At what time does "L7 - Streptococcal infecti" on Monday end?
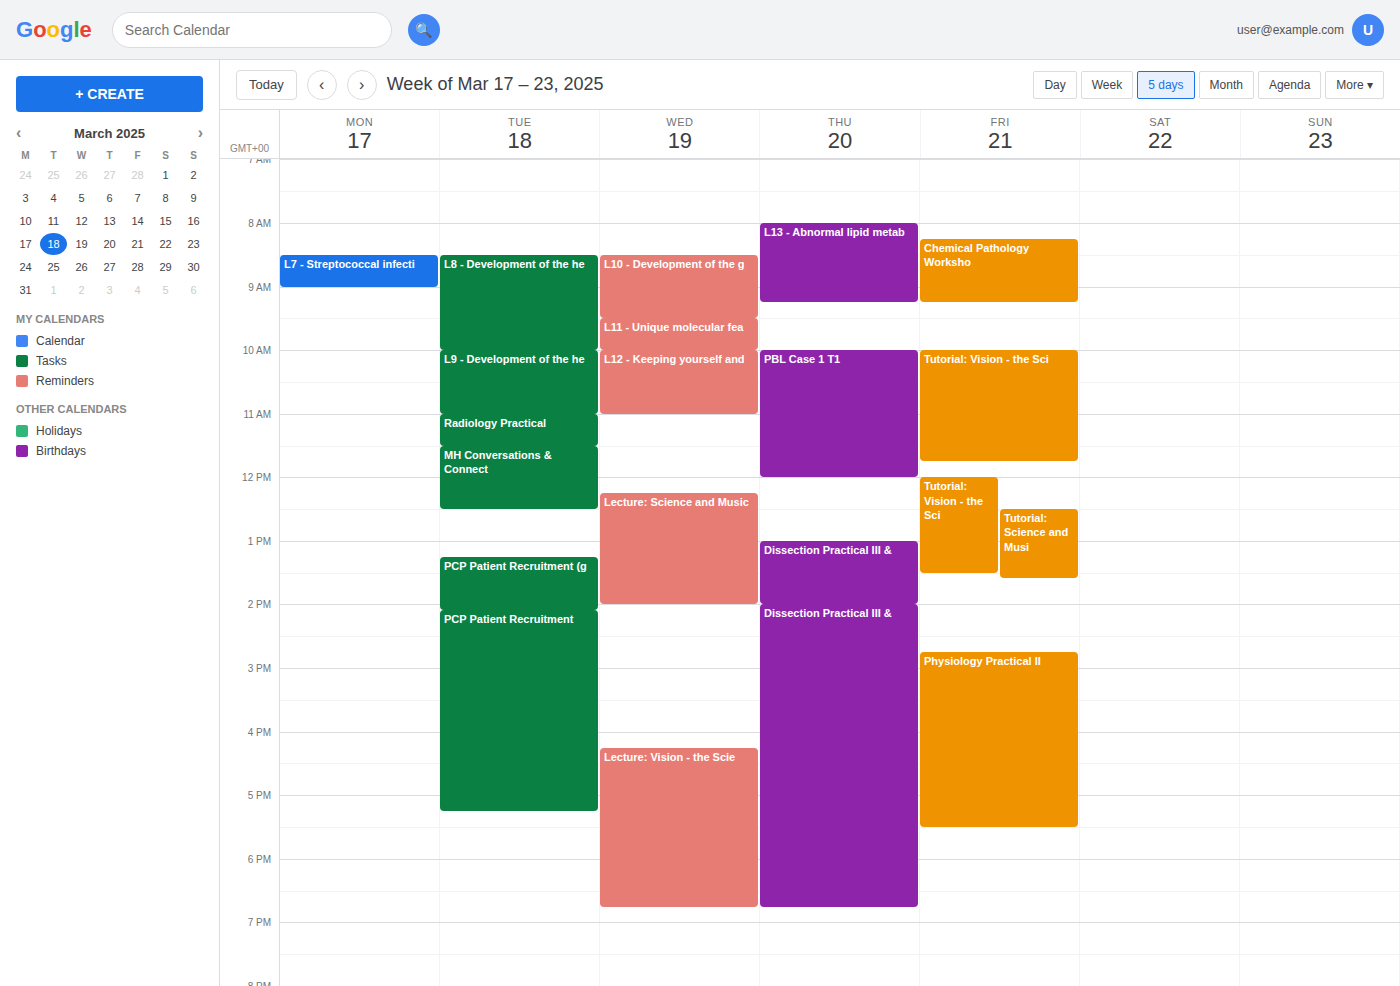
9:00 AM